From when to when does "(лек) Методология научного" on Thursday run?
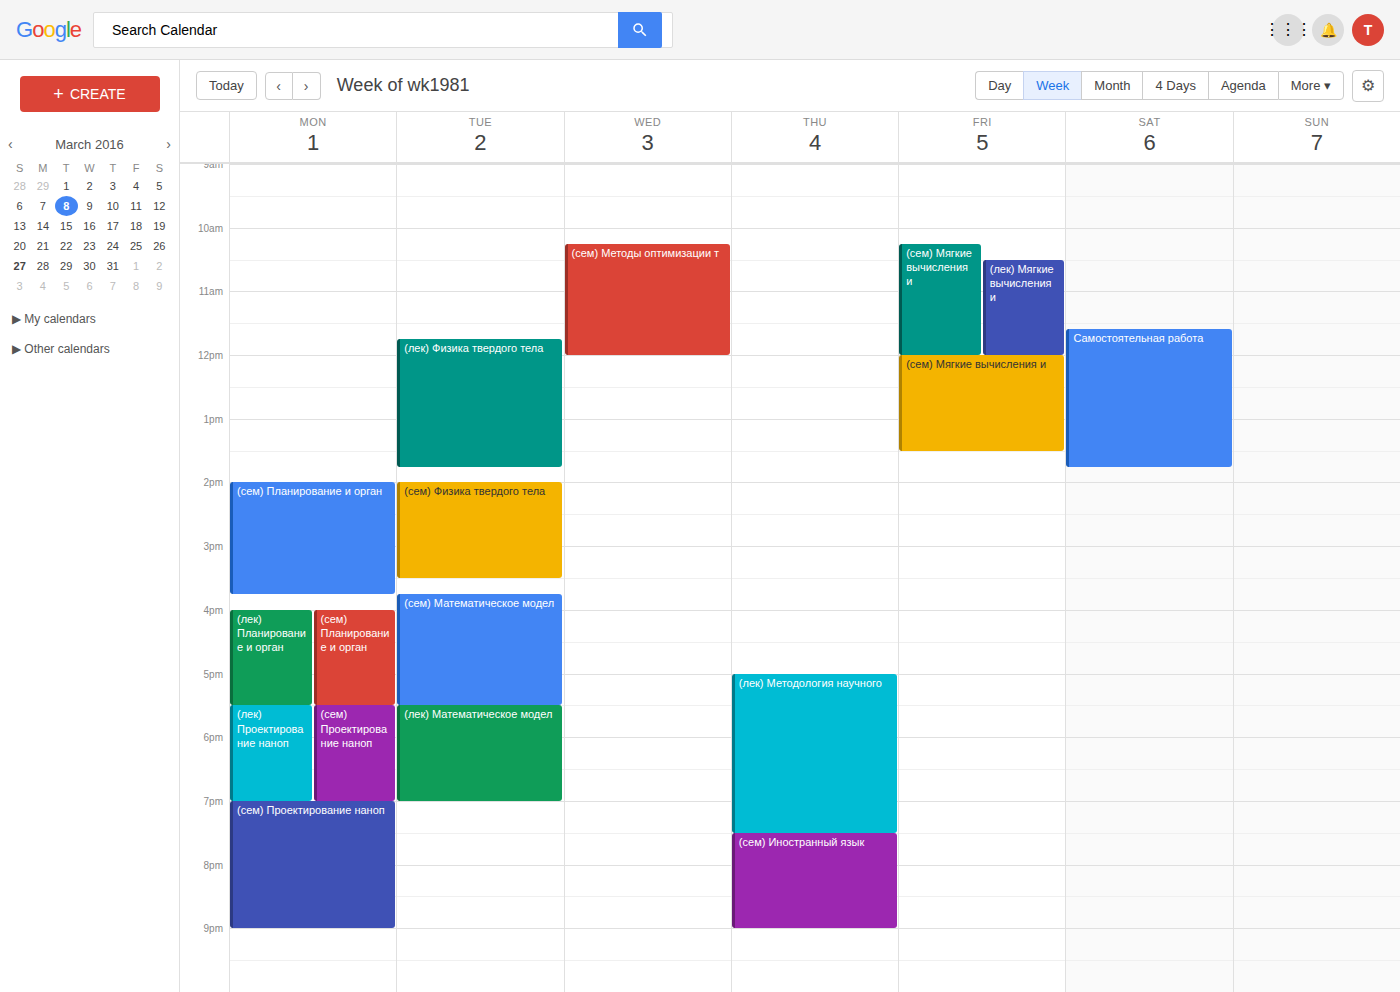
17:00 to 19:30